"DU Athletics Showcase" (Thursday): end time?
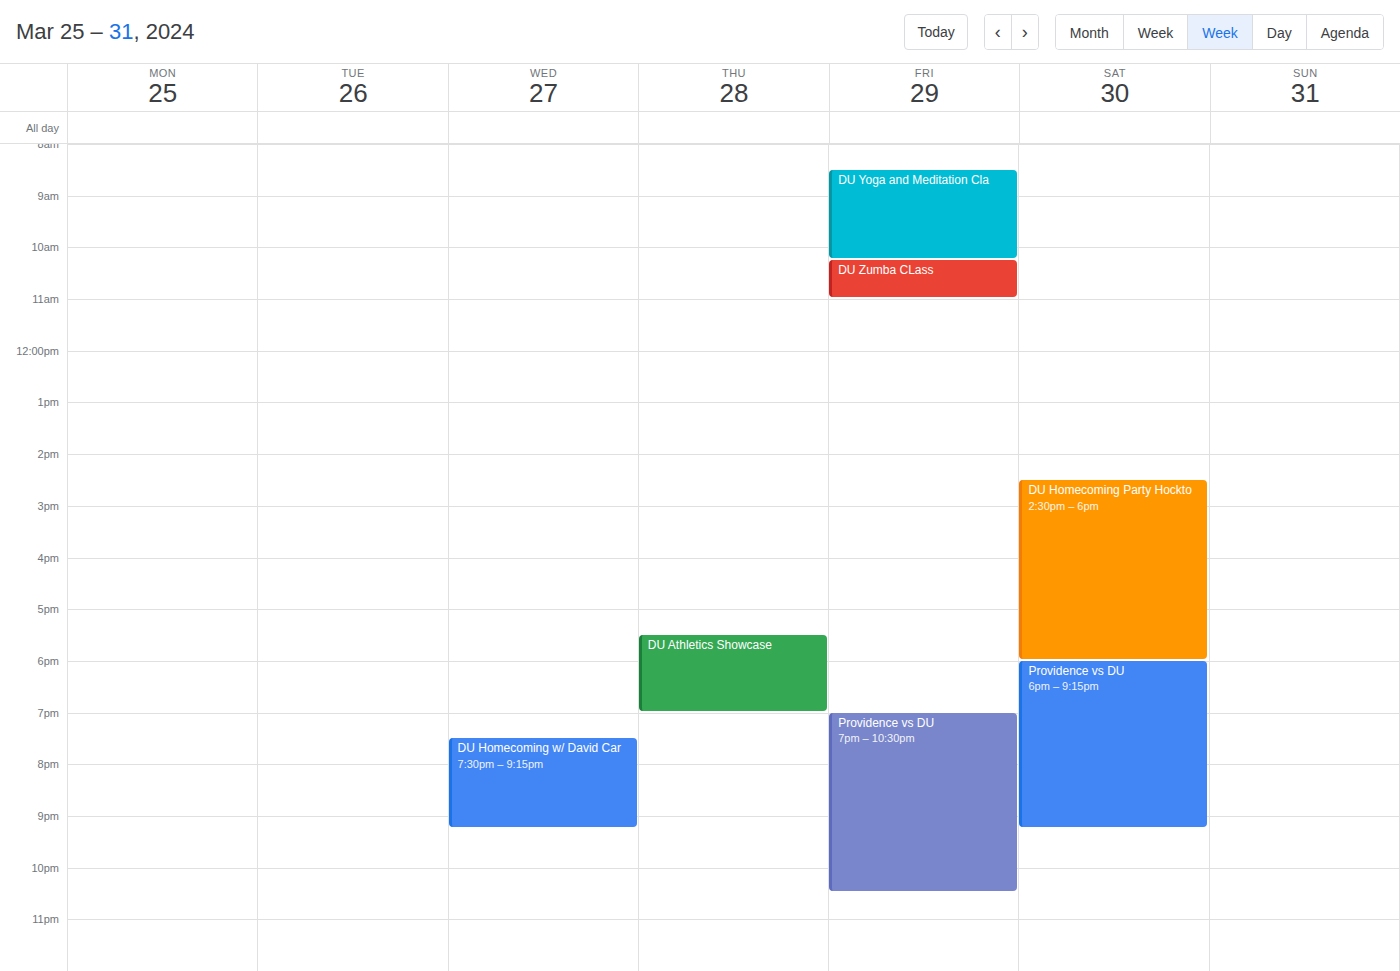
7:00 PM